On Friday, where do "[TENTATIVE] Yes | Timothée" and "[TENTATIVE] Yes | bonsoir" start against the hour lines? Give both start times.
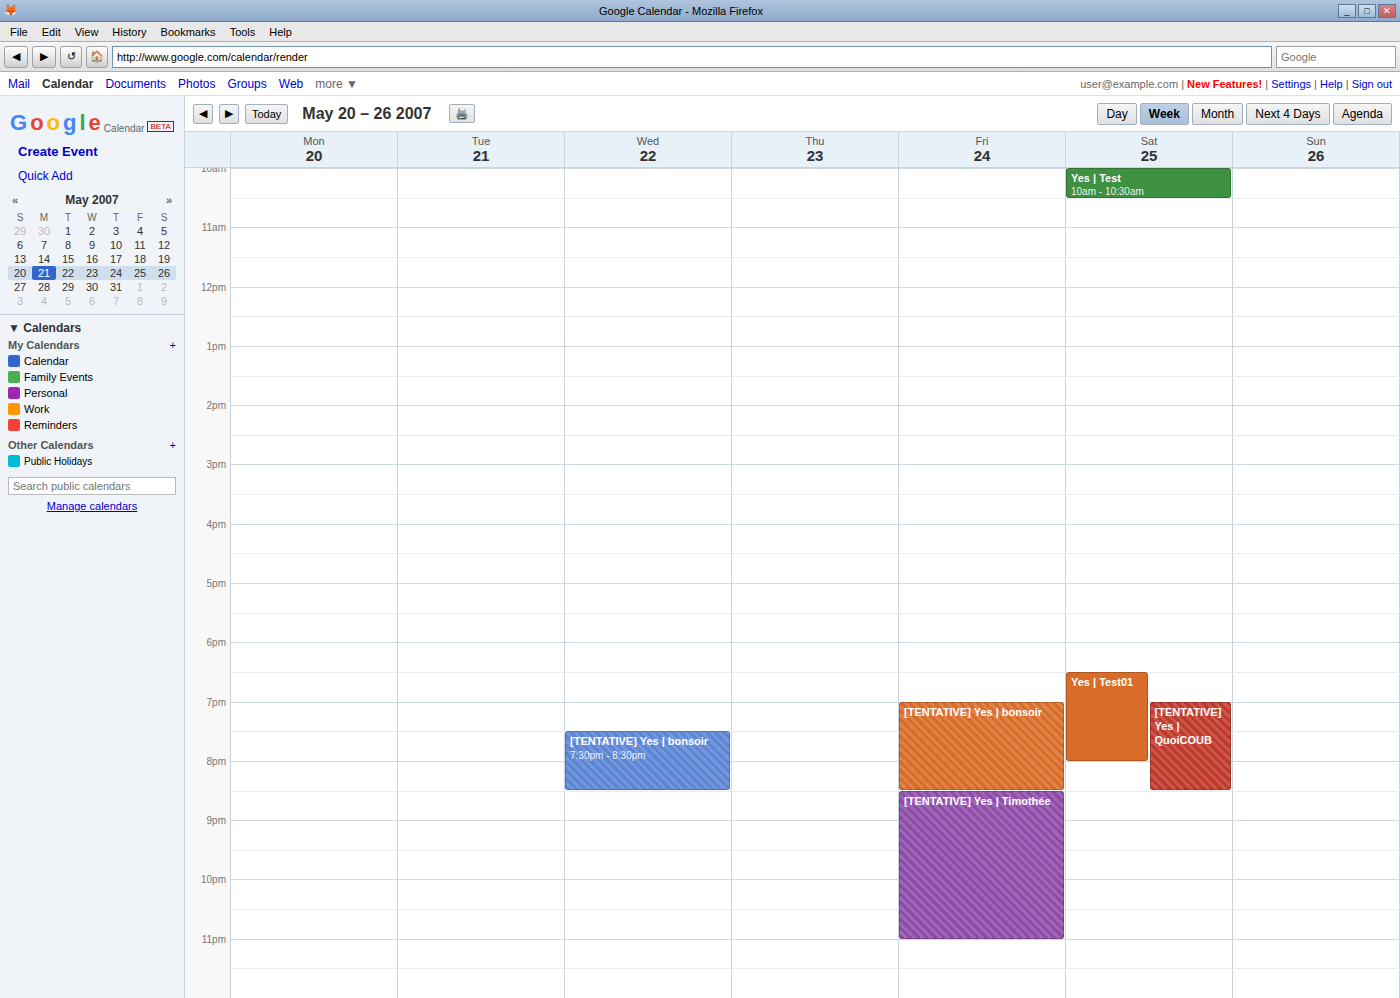
"[TENTATIVE] Yes | Timothée": 8:30 PM, halfway between the 8 PM and 9 PM lines. "[TENTATIVE] Yes | bonsoir": 7:00 PM, exactly on the 7 PM line.